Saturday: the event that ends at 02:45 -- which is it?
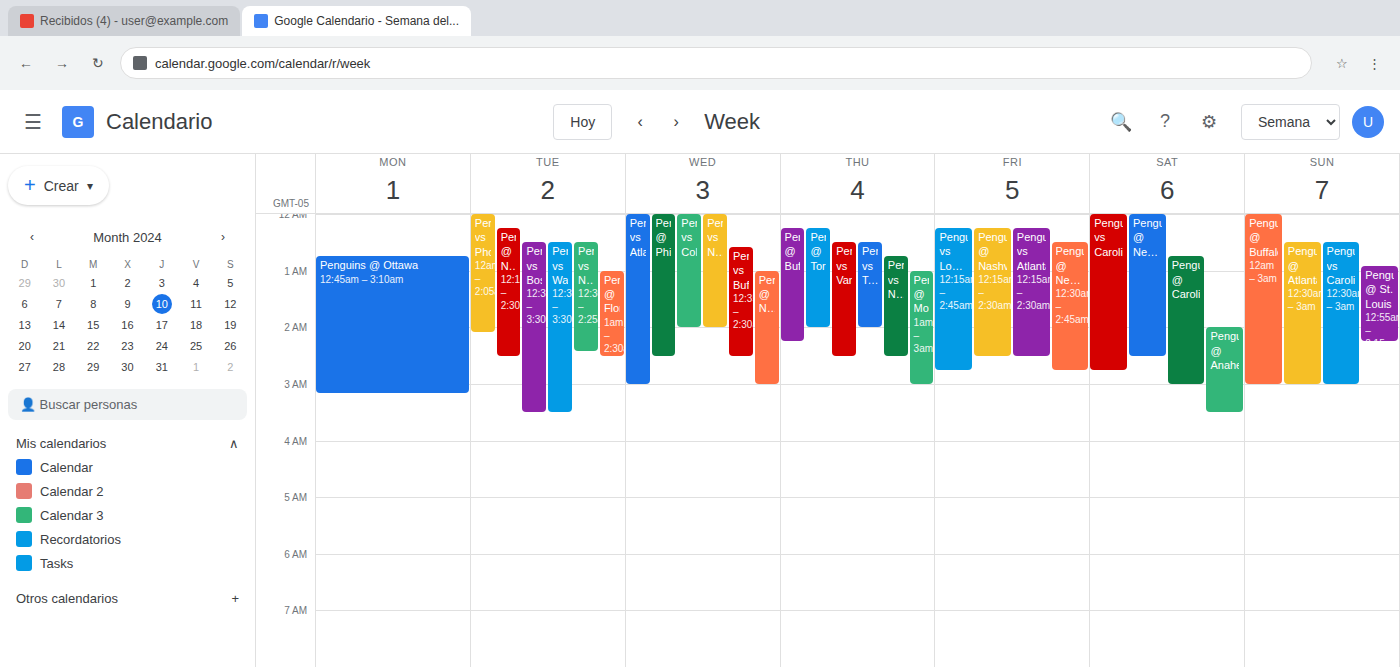
"Penguins vs Carolina"